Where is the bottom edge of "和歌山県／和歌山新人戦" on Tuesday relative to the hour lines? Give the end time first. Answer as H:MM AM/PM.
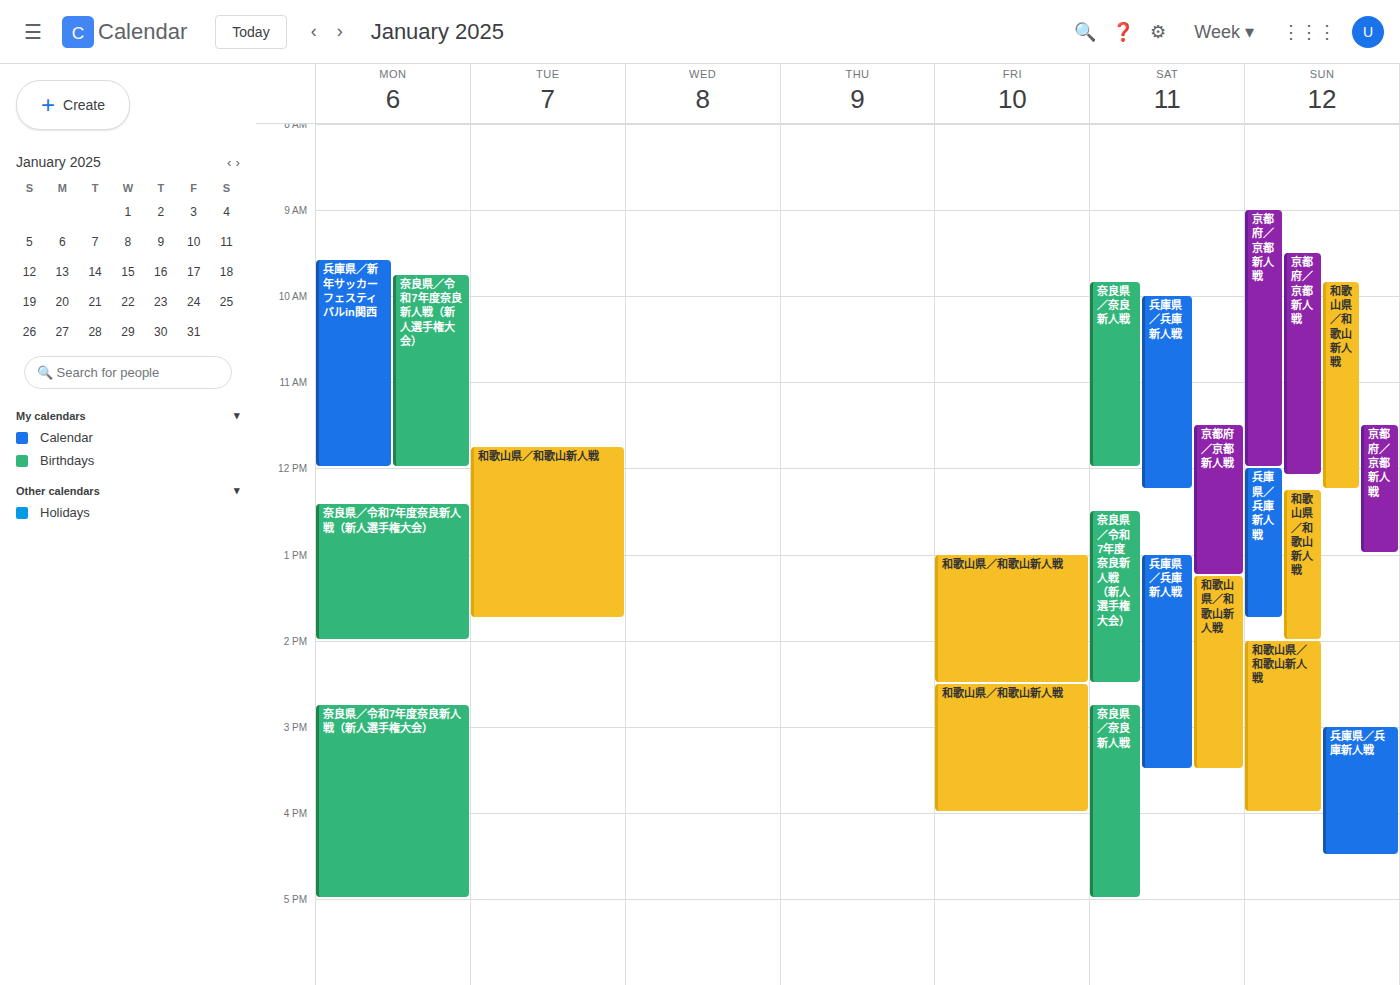
1:45 PM -- neither: three quarters of the way from the 1 PM line to the 2 PM line.